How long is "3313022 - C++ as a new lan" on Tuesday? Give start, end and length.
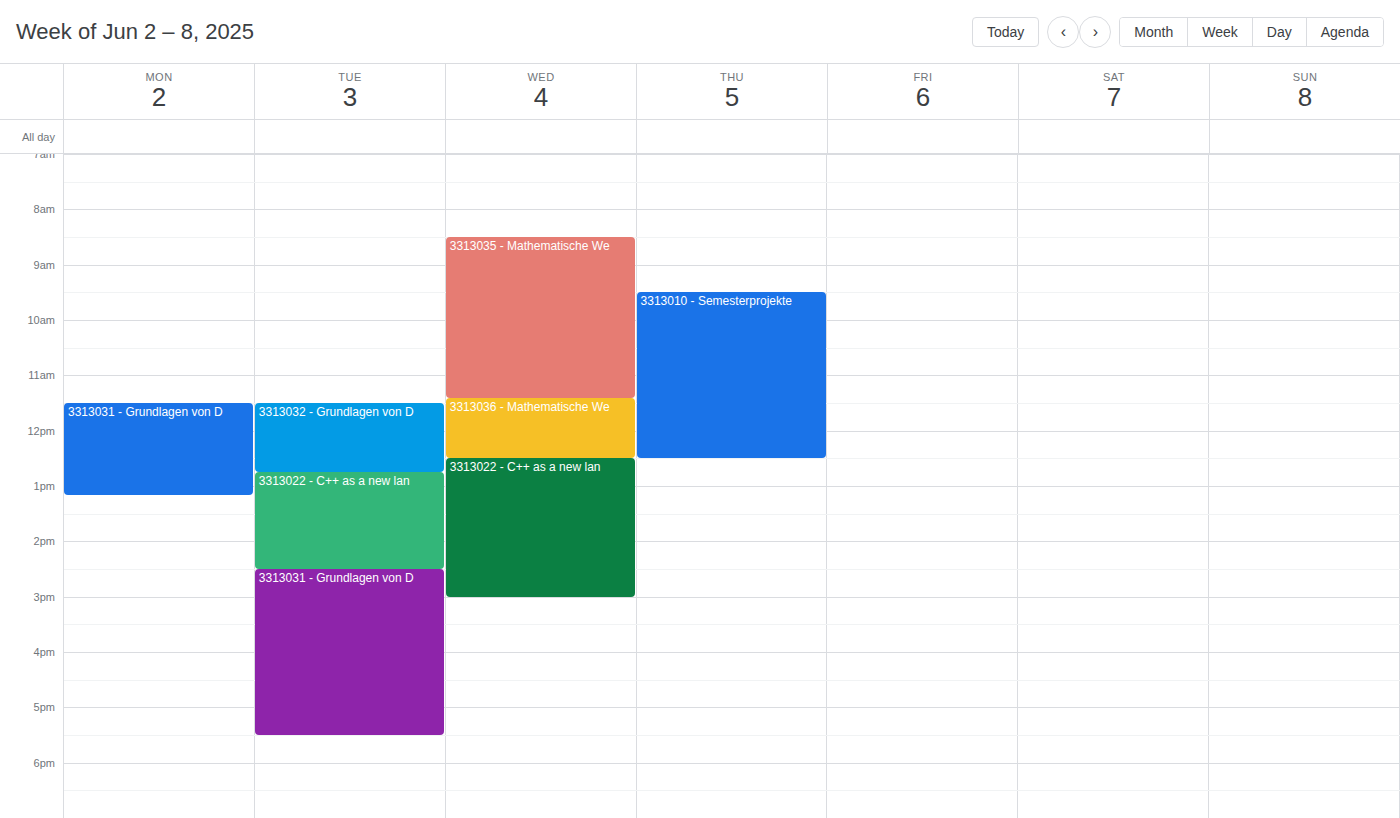
12:45 to 14:30, 1 hour 45 minutes